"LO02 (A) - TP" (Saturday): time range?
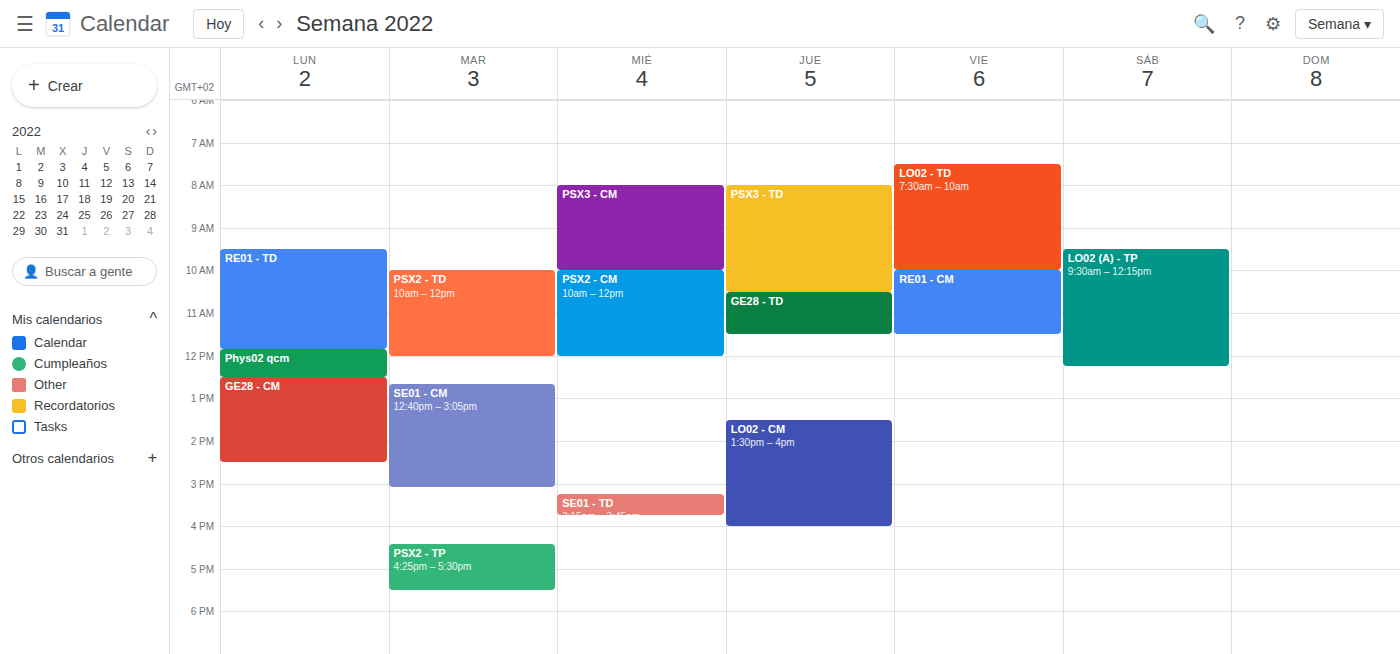
9:30 AM to 12:15 PM